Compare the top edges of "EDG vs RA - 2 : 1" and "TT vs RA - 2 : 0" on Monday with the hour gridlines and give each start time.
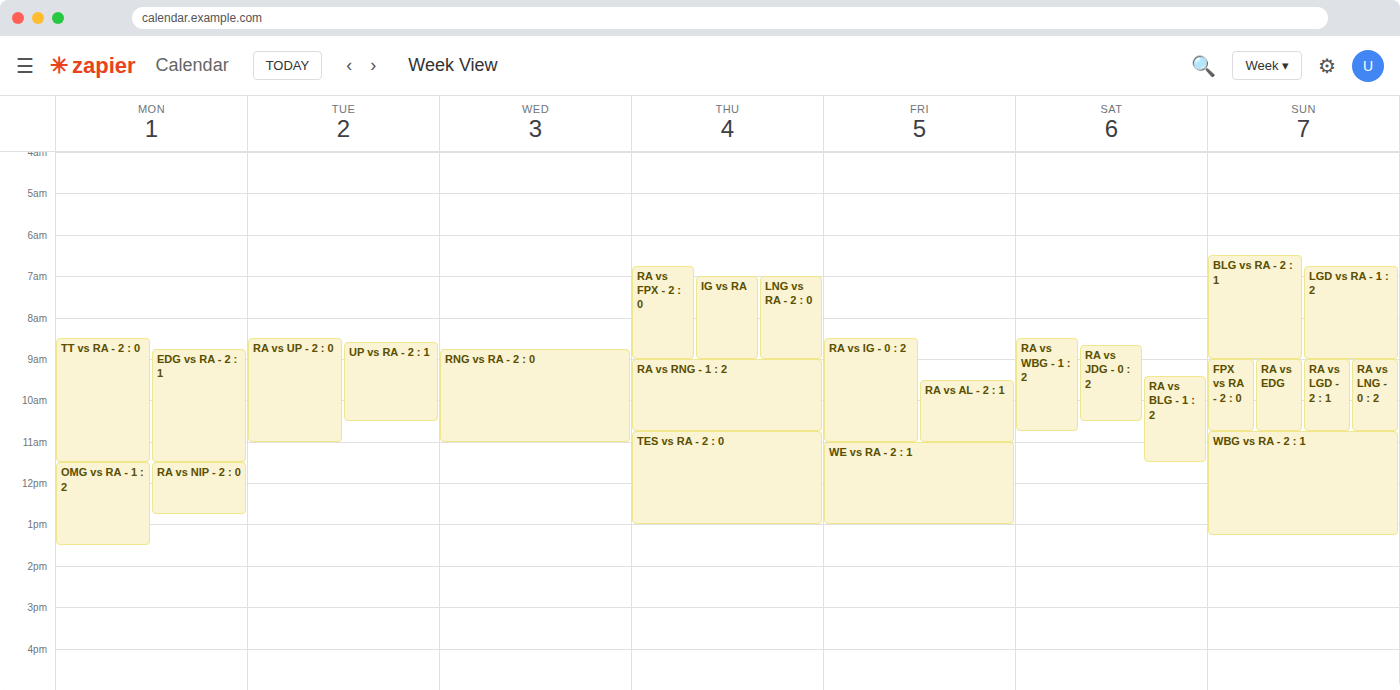
"EDG vs RA - 2 : 1": 8:45 AM, neither: three quarters of the way from the 8 AM line to the 9 AM line. "TT vs RA - 2 : 0": 8:30 AM, halfway between the 8 AM and 9 AM lines.